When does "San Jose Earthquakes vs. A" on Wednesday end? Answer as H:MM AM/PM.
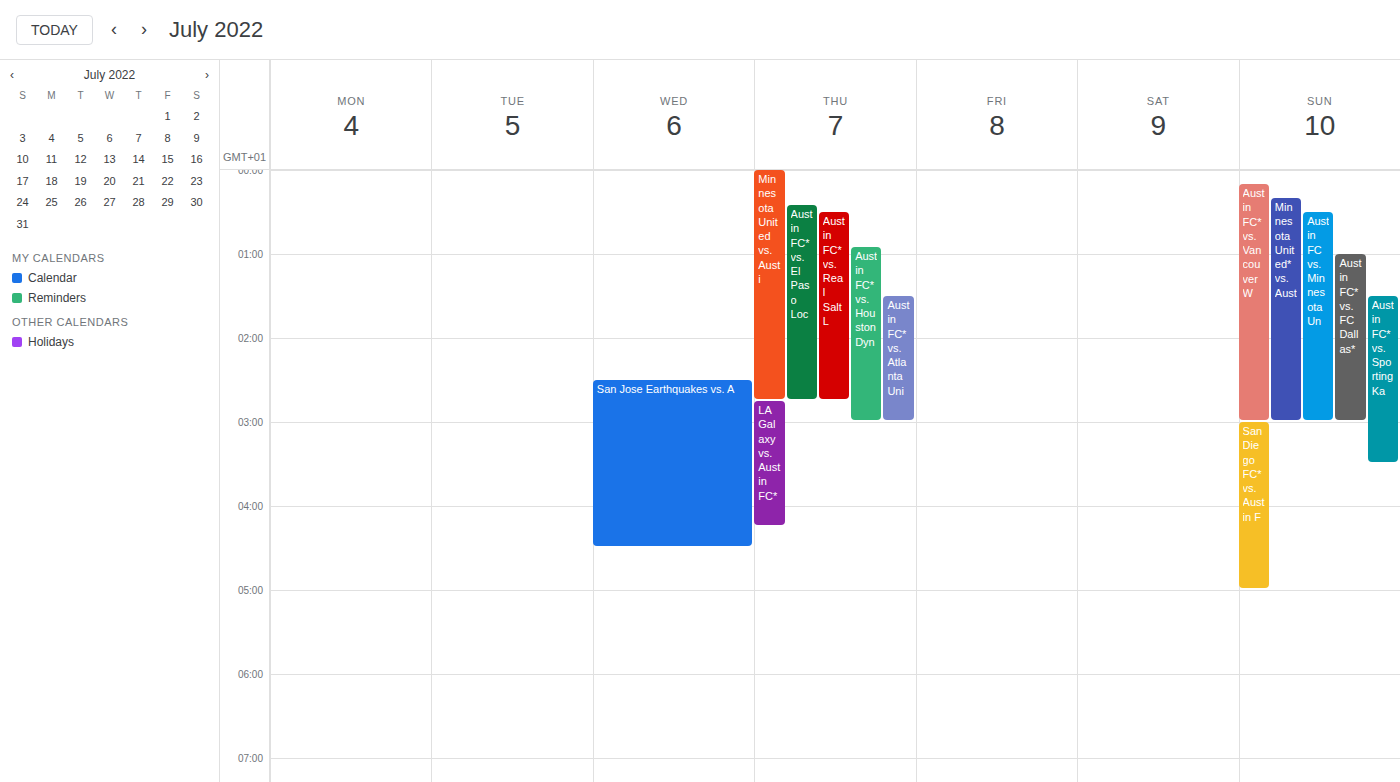
4:30 AM